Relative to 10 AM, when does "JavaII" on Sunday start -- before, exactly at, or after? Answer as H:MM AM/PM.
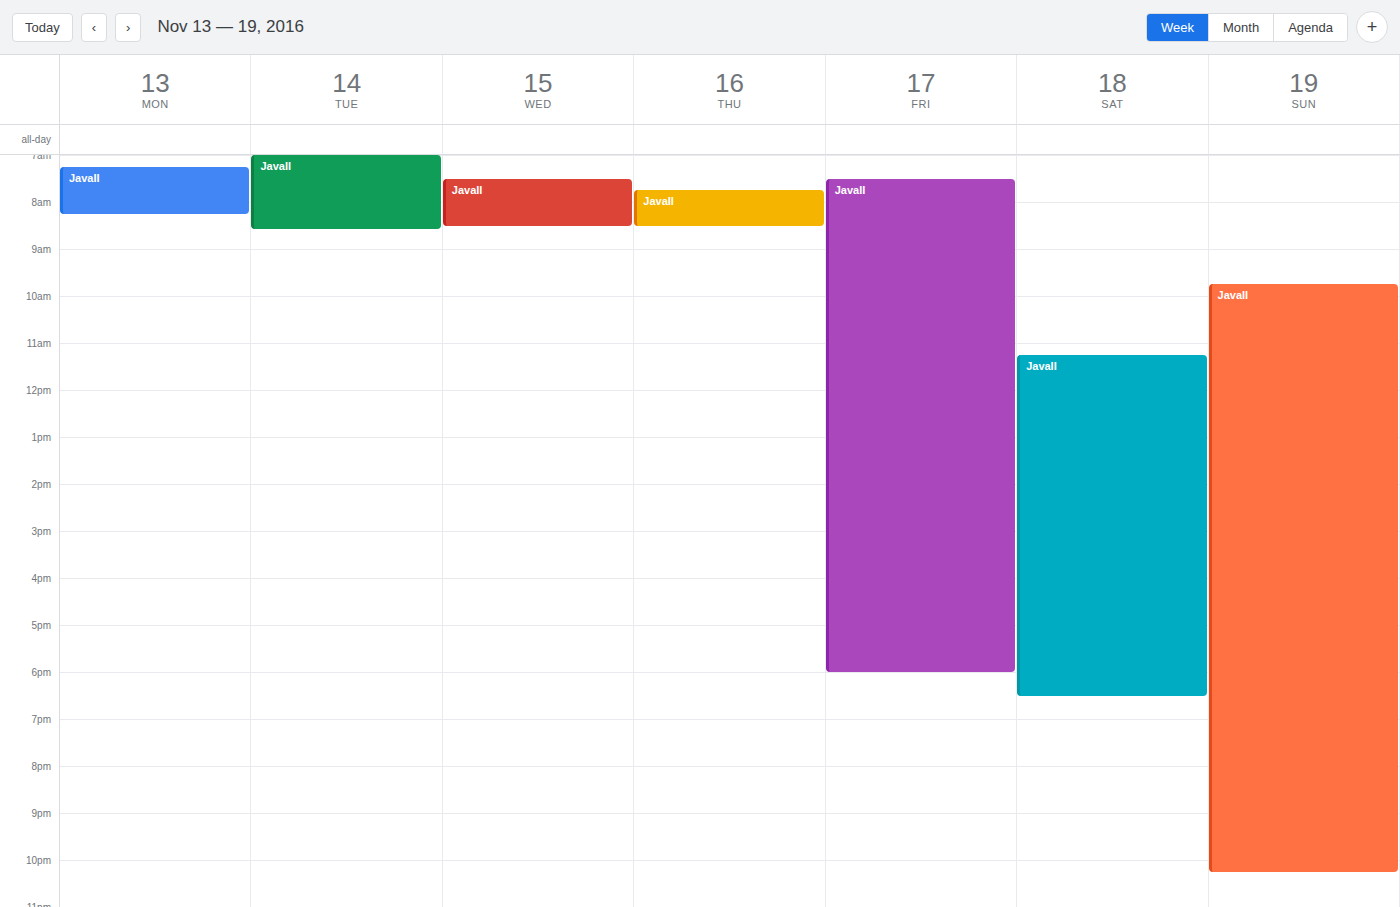
9:45 AM -- before 10 AM, 15 minutes above the 10 AM line.